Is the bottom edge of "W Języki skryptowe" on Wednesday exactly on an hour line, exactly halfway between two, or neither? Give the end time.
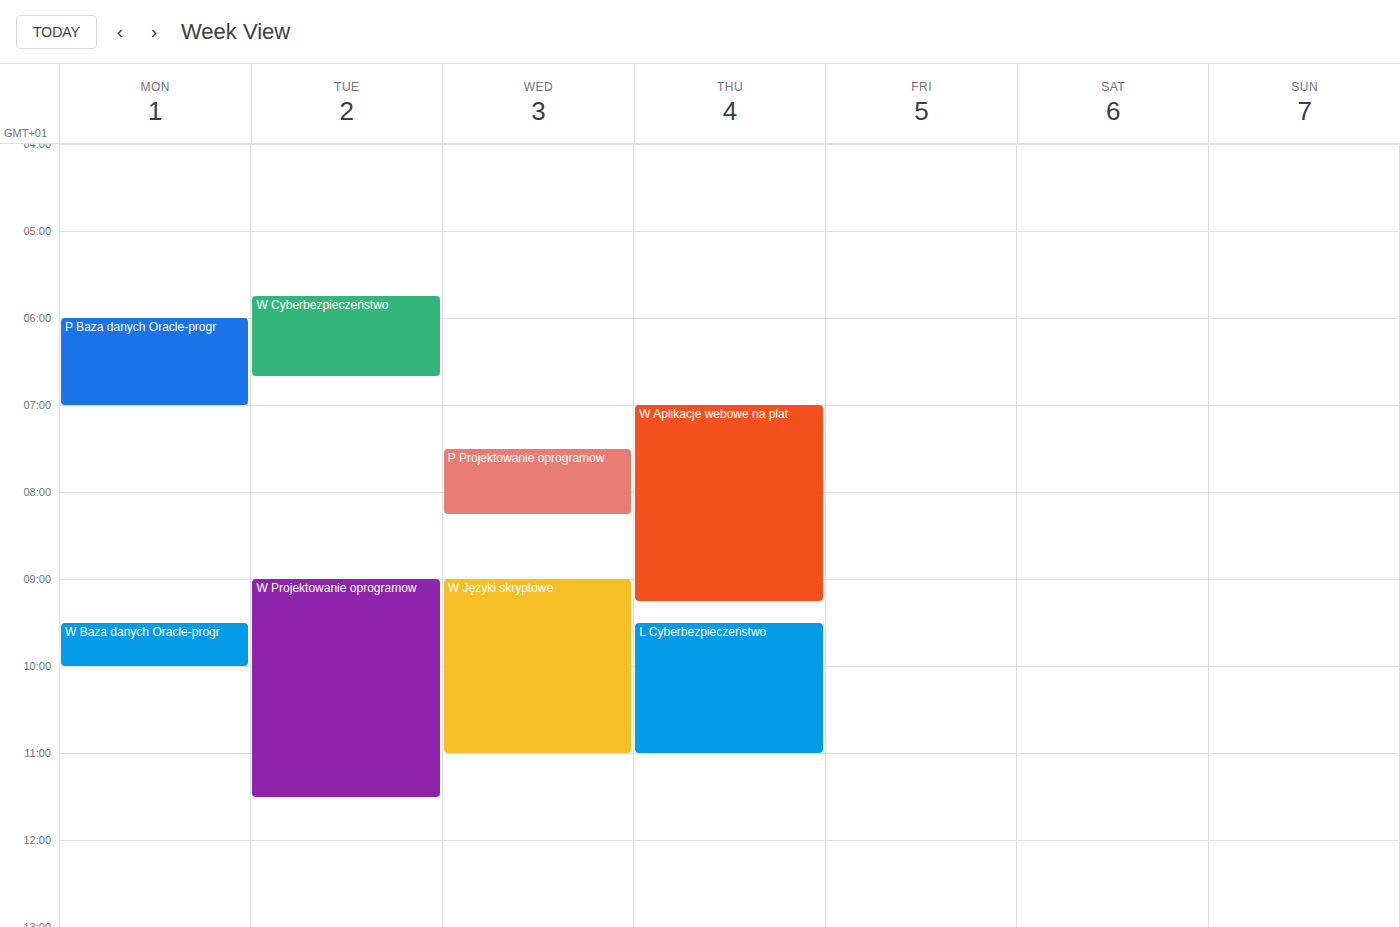
11:00 AM -- exactly on the 11 AM line.